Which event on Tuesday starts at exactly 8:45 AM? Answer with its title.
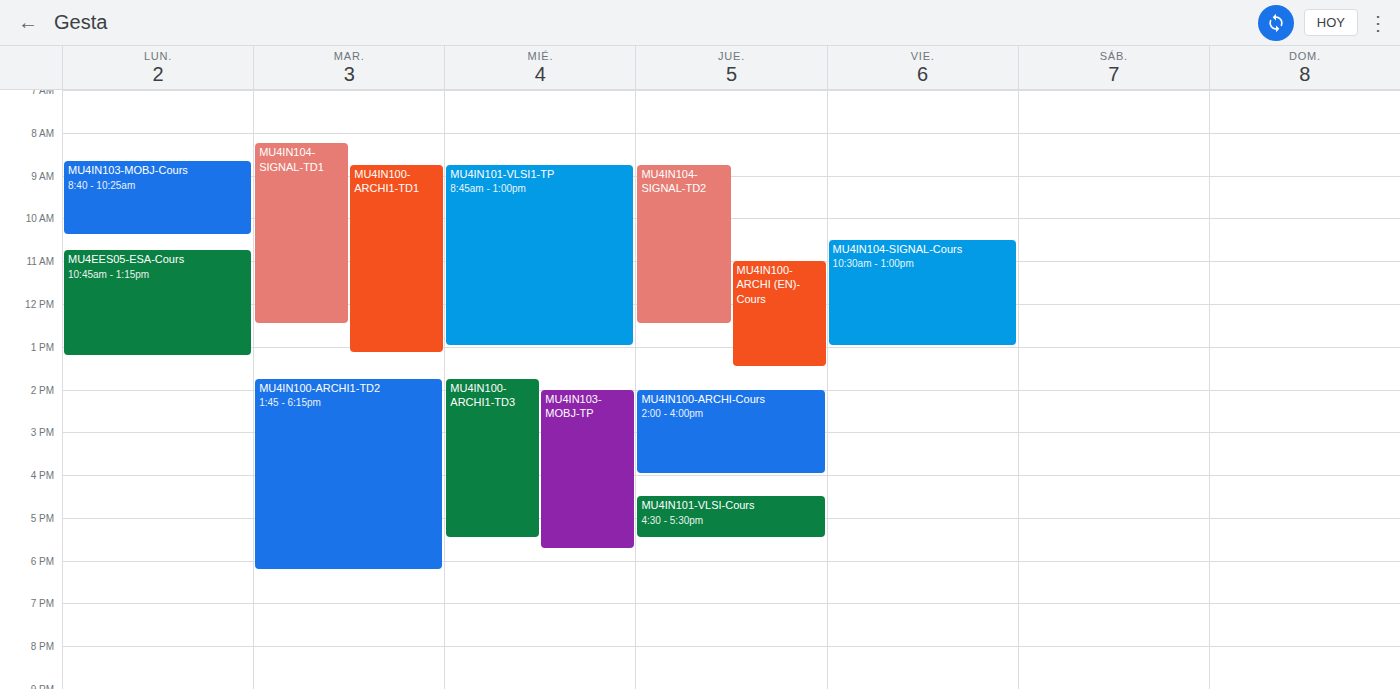
"MU4IN100-ARCHI1-TD1"